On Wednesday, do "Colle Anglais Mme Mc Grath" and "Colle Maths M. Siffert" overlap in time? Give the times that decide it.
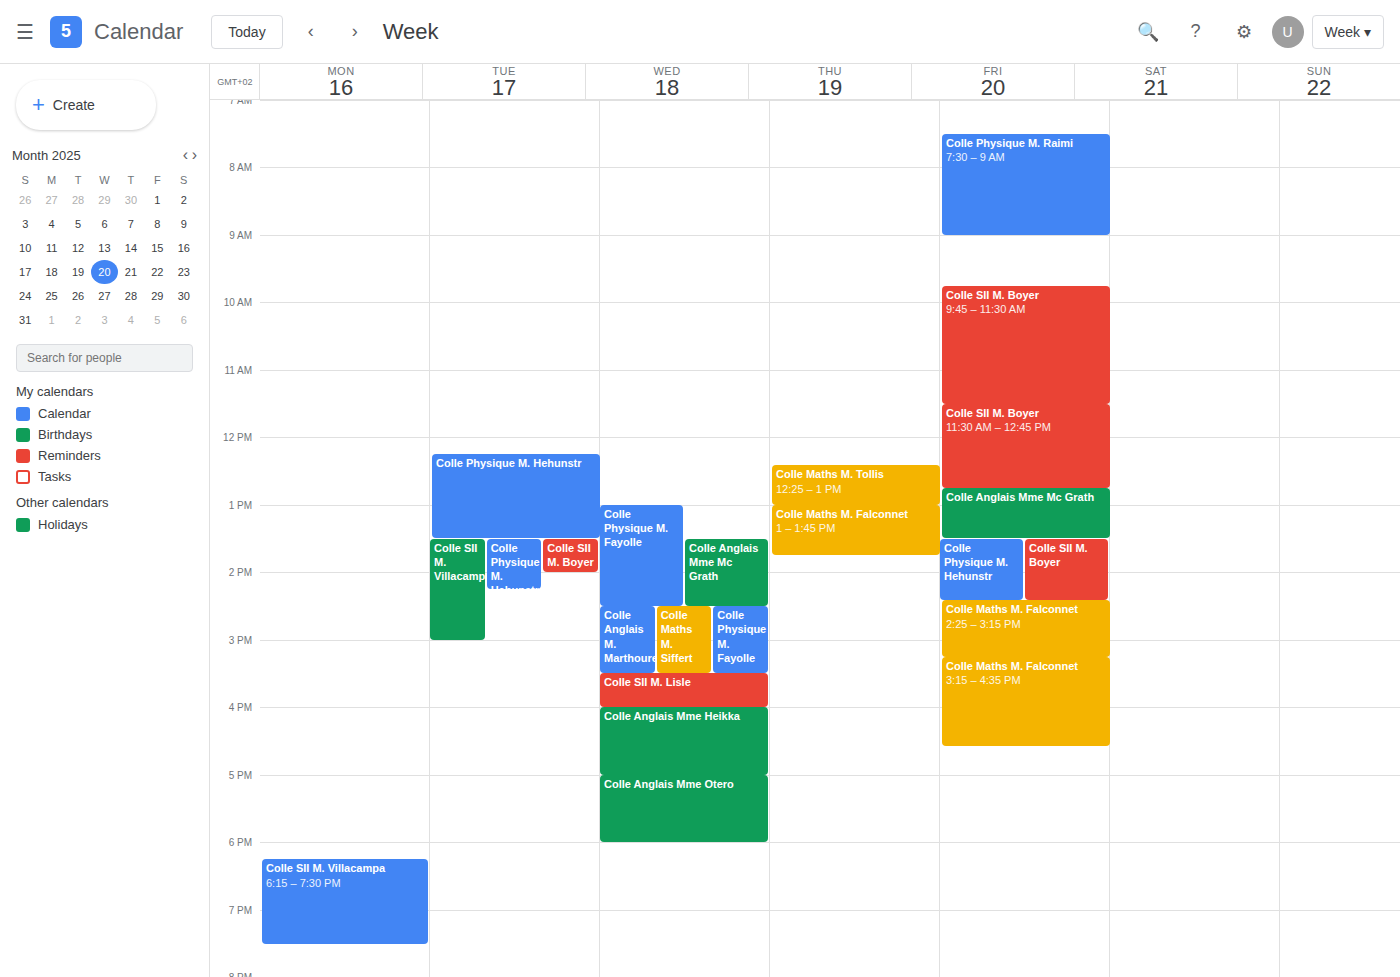
"Colle Anglais Mme Mc Grath" ends at 2:30 PM, exactly when "Colle Maths M. Siffert" starts -- they touch but do not overlap.